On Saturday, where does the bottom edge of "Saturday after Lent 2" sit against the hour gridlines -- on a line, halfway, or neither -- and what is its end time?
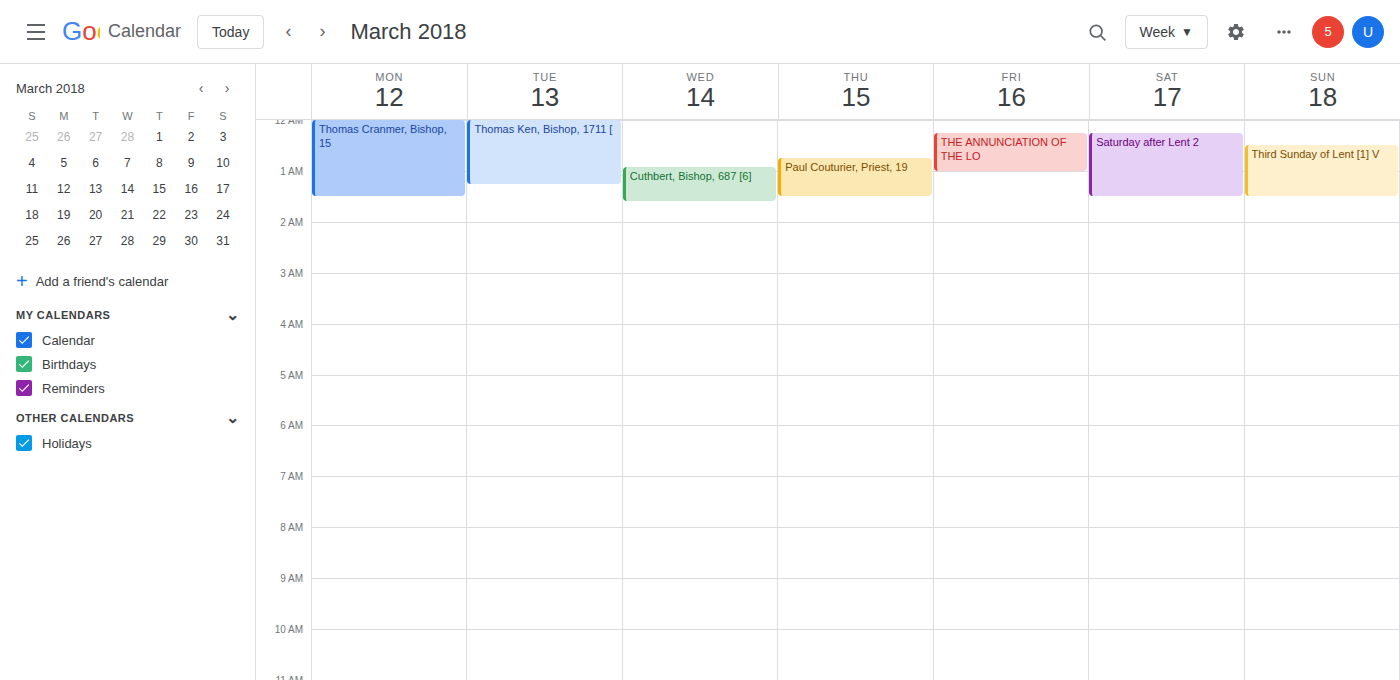
01:30 -- halfway between the 01:00 and 02:00 lines.